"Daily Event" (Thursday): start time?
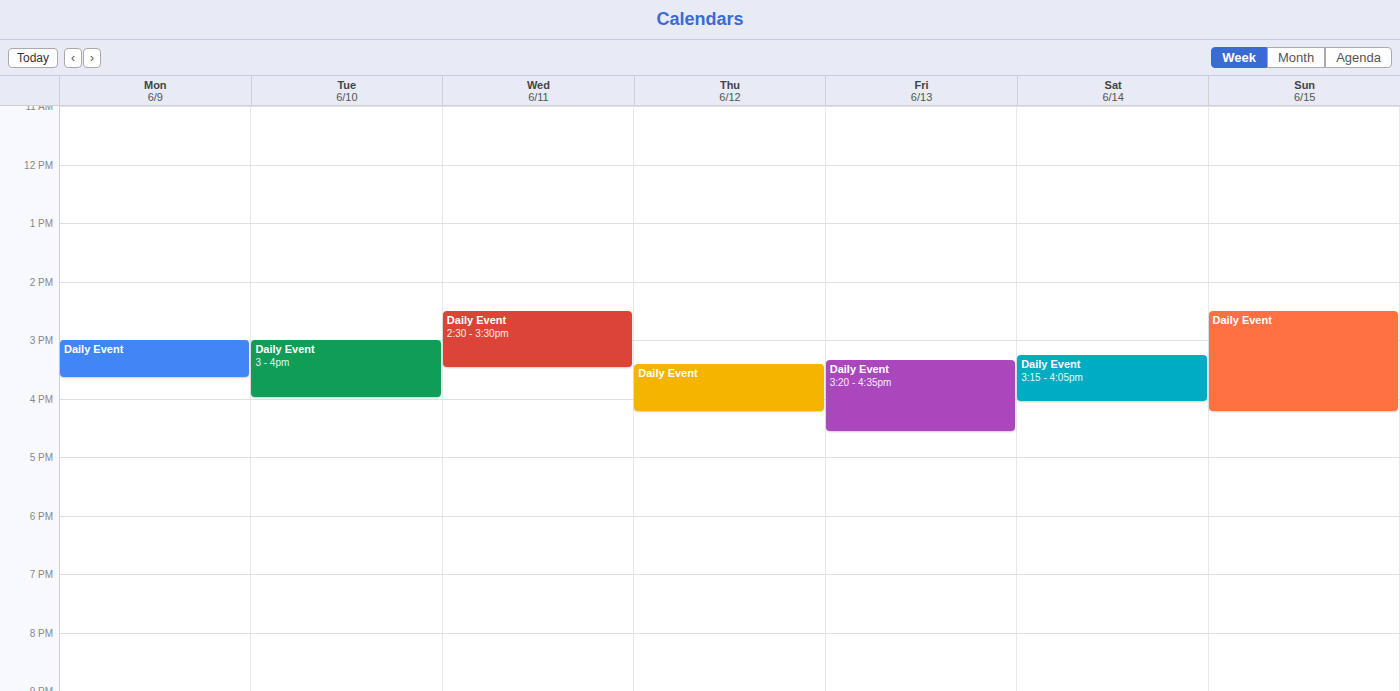
3:25 PM